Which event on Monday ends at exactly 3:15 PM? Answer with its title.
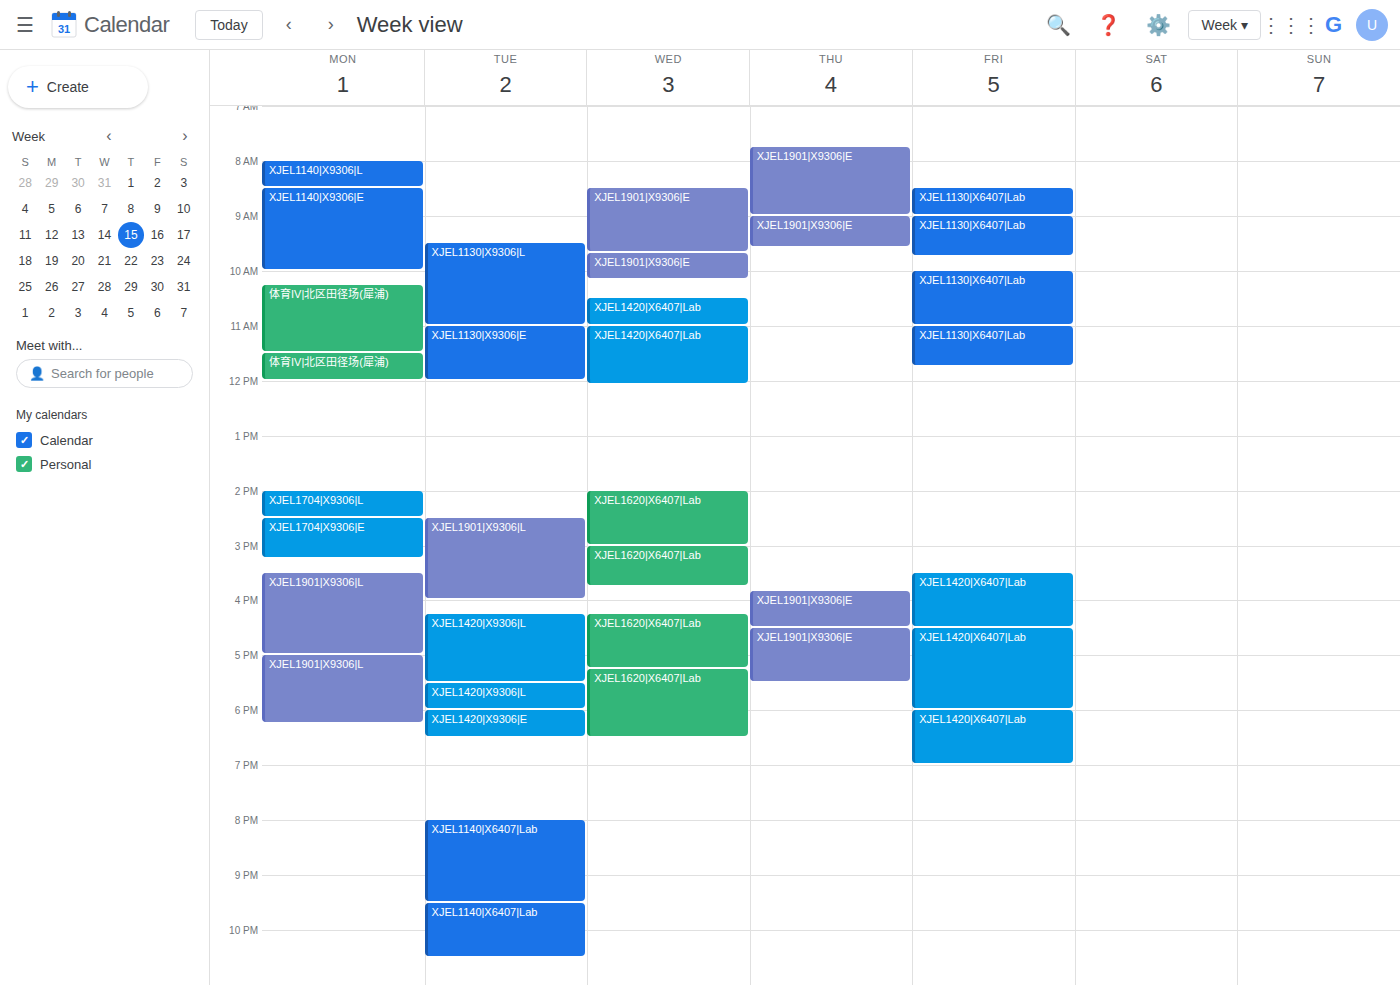
"XJEL1704|X9306|E"